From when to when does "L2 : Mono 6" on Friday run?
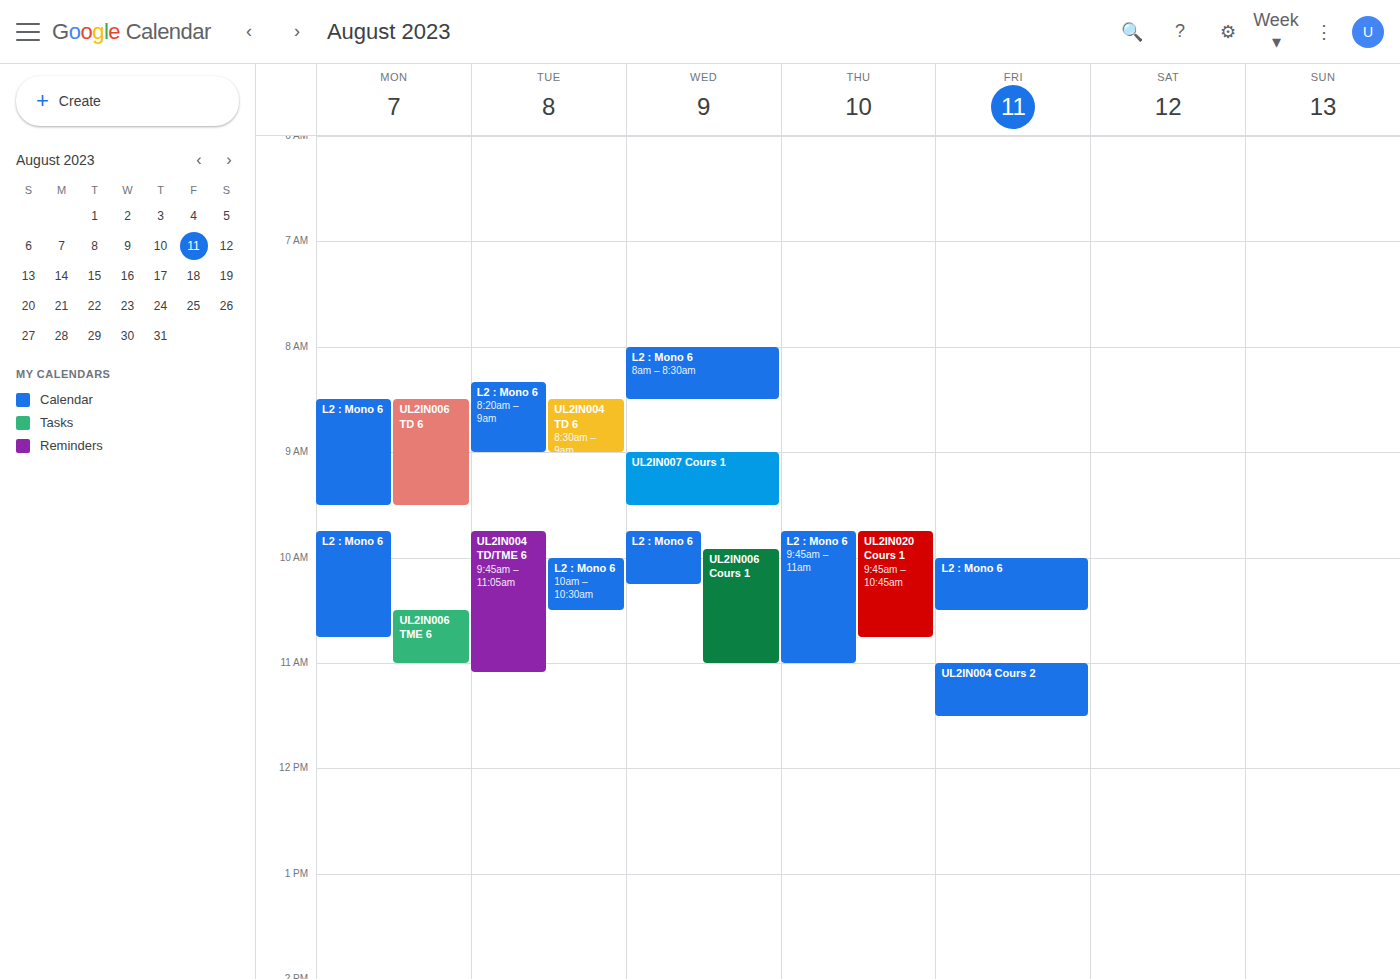
10:00 AM to 10:30 AM